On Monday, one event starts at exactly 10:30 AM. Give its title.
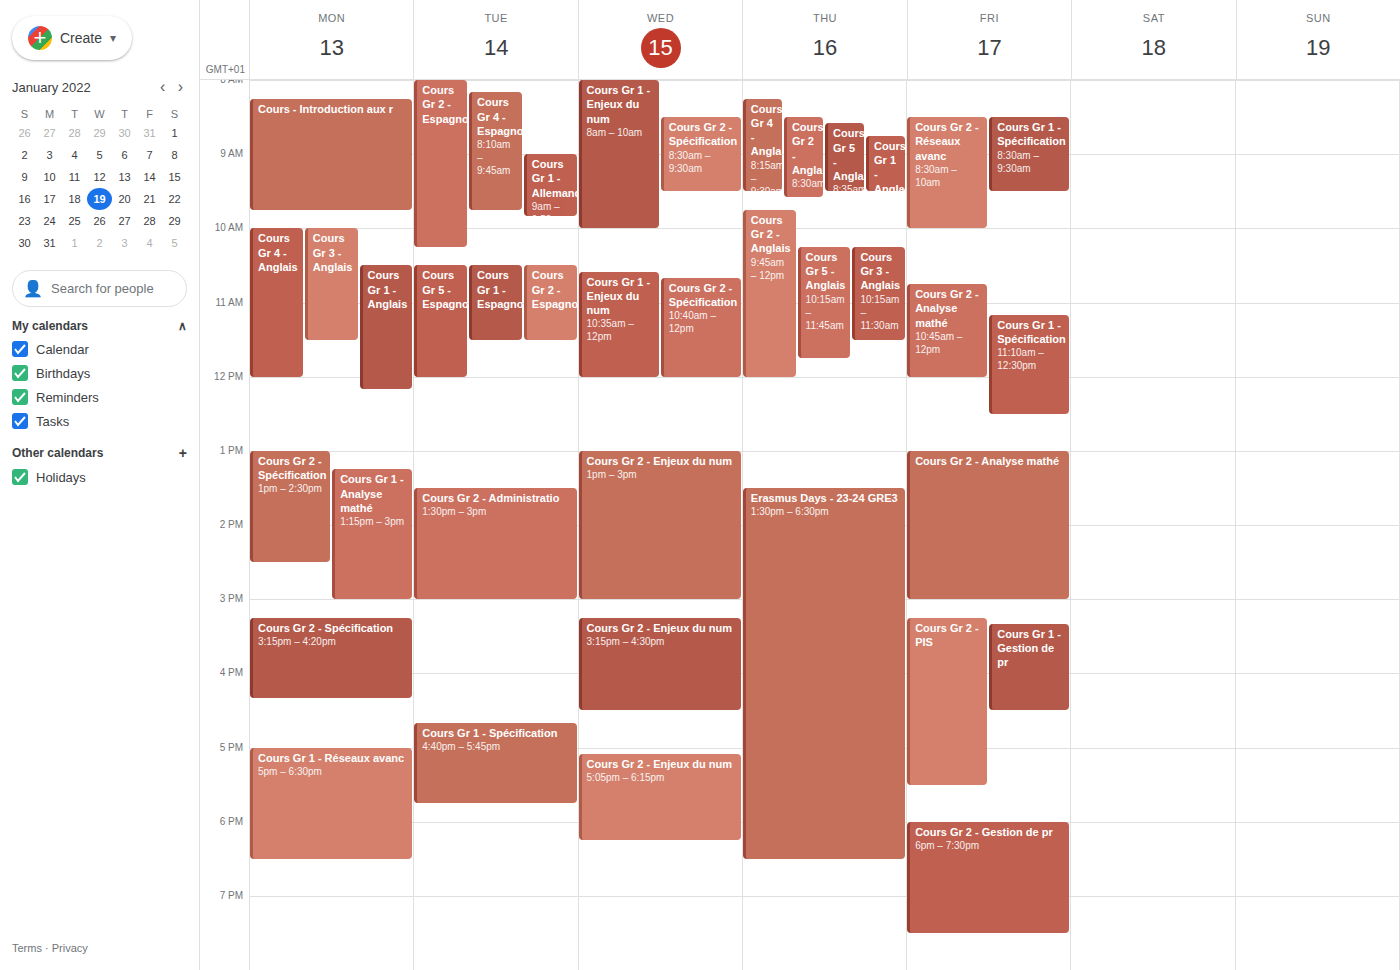
"Cours Gr 1 - Anglais"